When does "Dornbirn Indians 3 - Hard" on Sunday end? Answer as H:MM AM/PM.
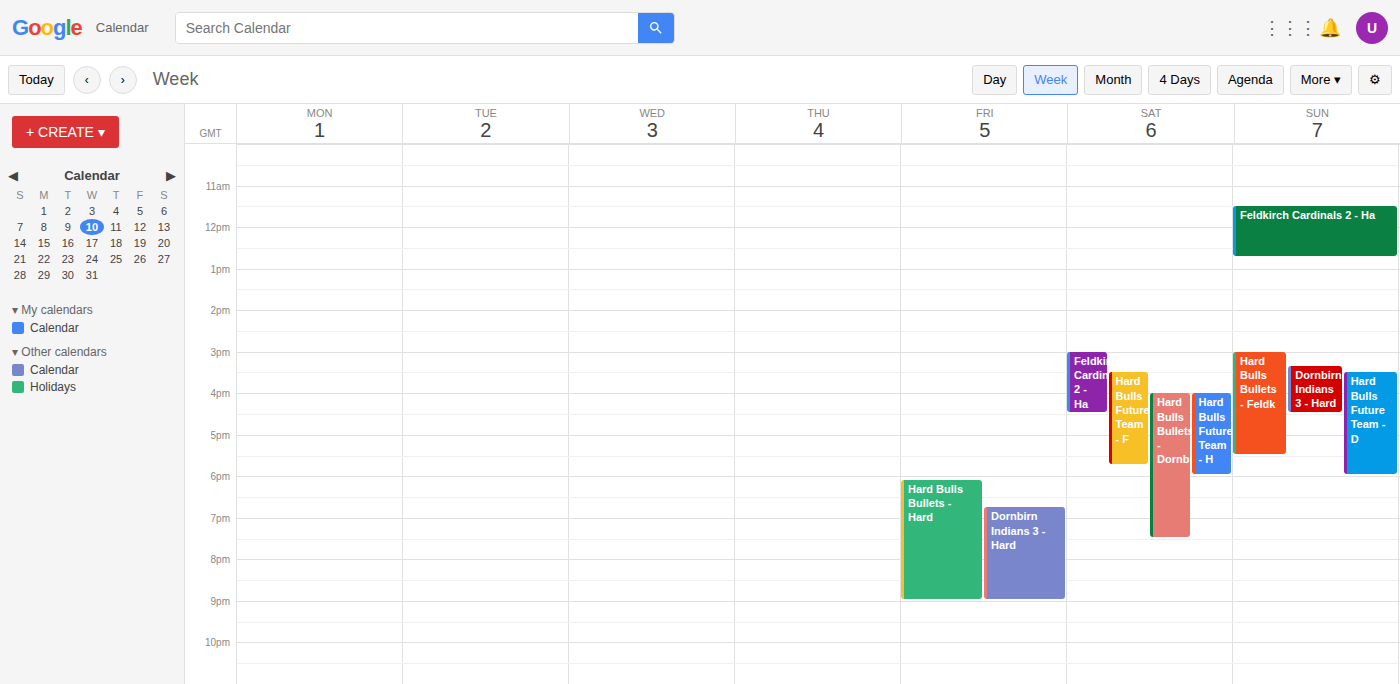
4:30 PM